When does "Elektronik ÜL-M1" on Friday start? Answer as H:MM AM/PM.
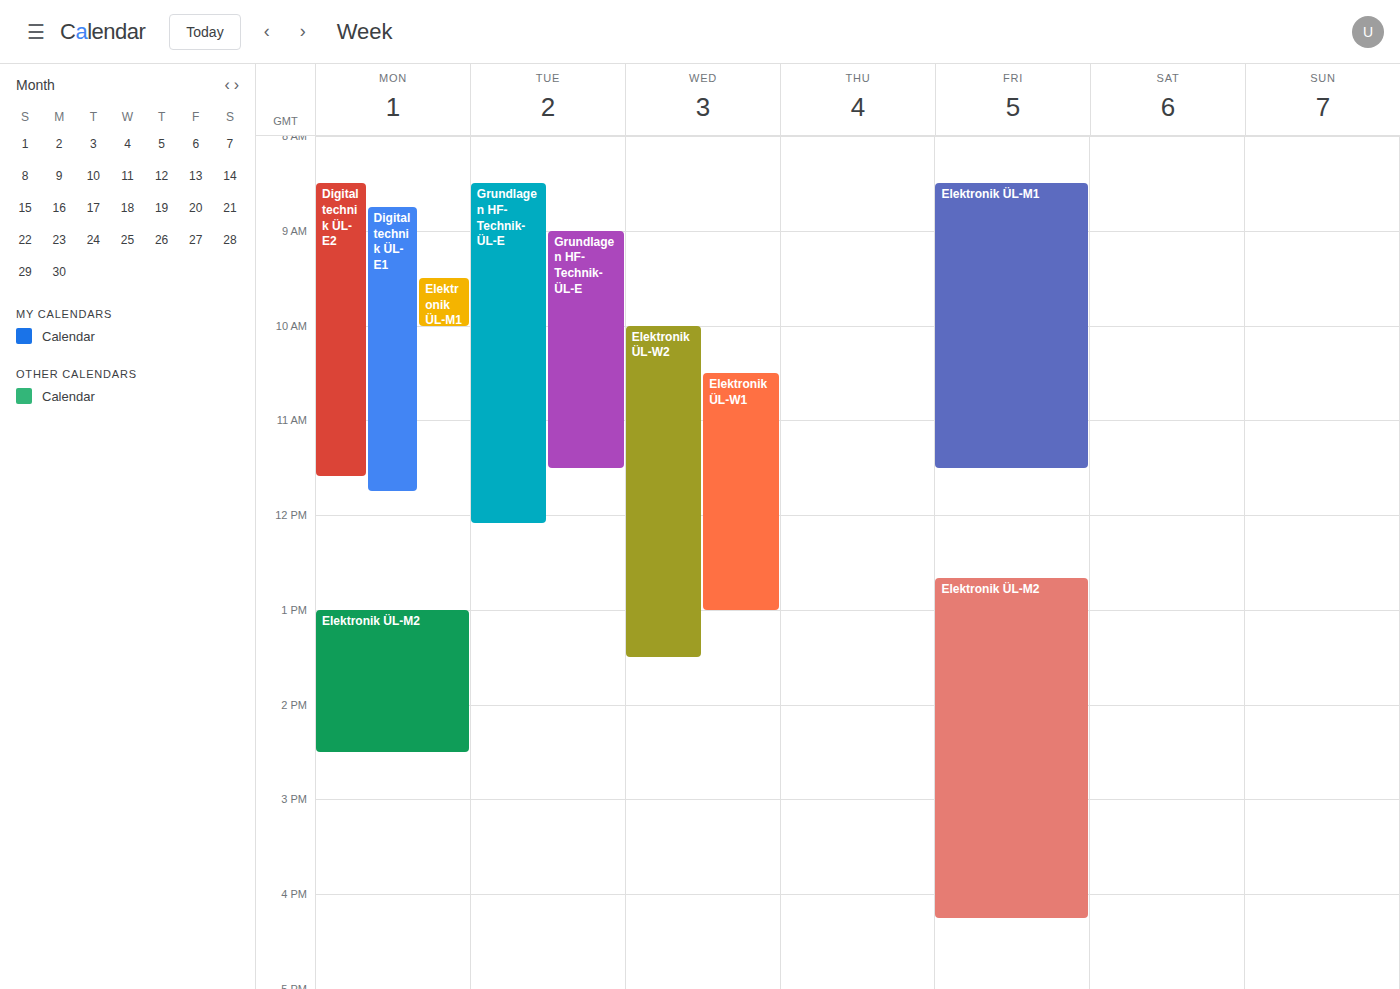
8:30 AM